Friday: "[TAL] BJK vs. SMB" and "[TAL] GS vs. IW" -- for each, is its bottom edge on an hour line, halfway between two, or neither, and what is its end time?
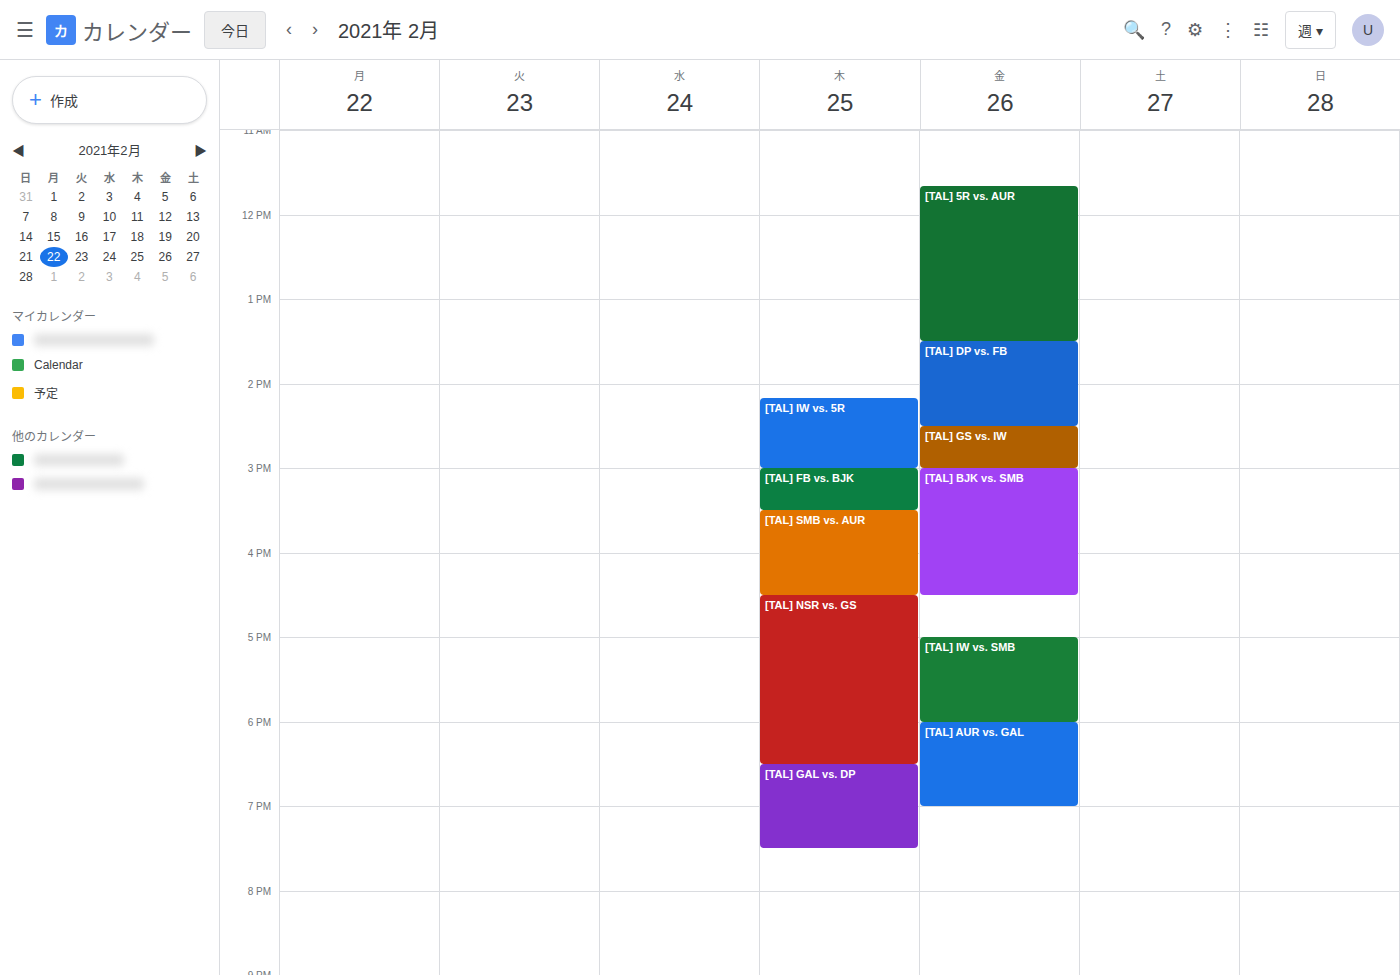
"[TAL] BJK vs. SMB": 4:30 PM, halfway between the 4 PM and 5 PM lines. "[TAL] GS vs. IW": 3:00 PM, exactly on the 3 PM line.